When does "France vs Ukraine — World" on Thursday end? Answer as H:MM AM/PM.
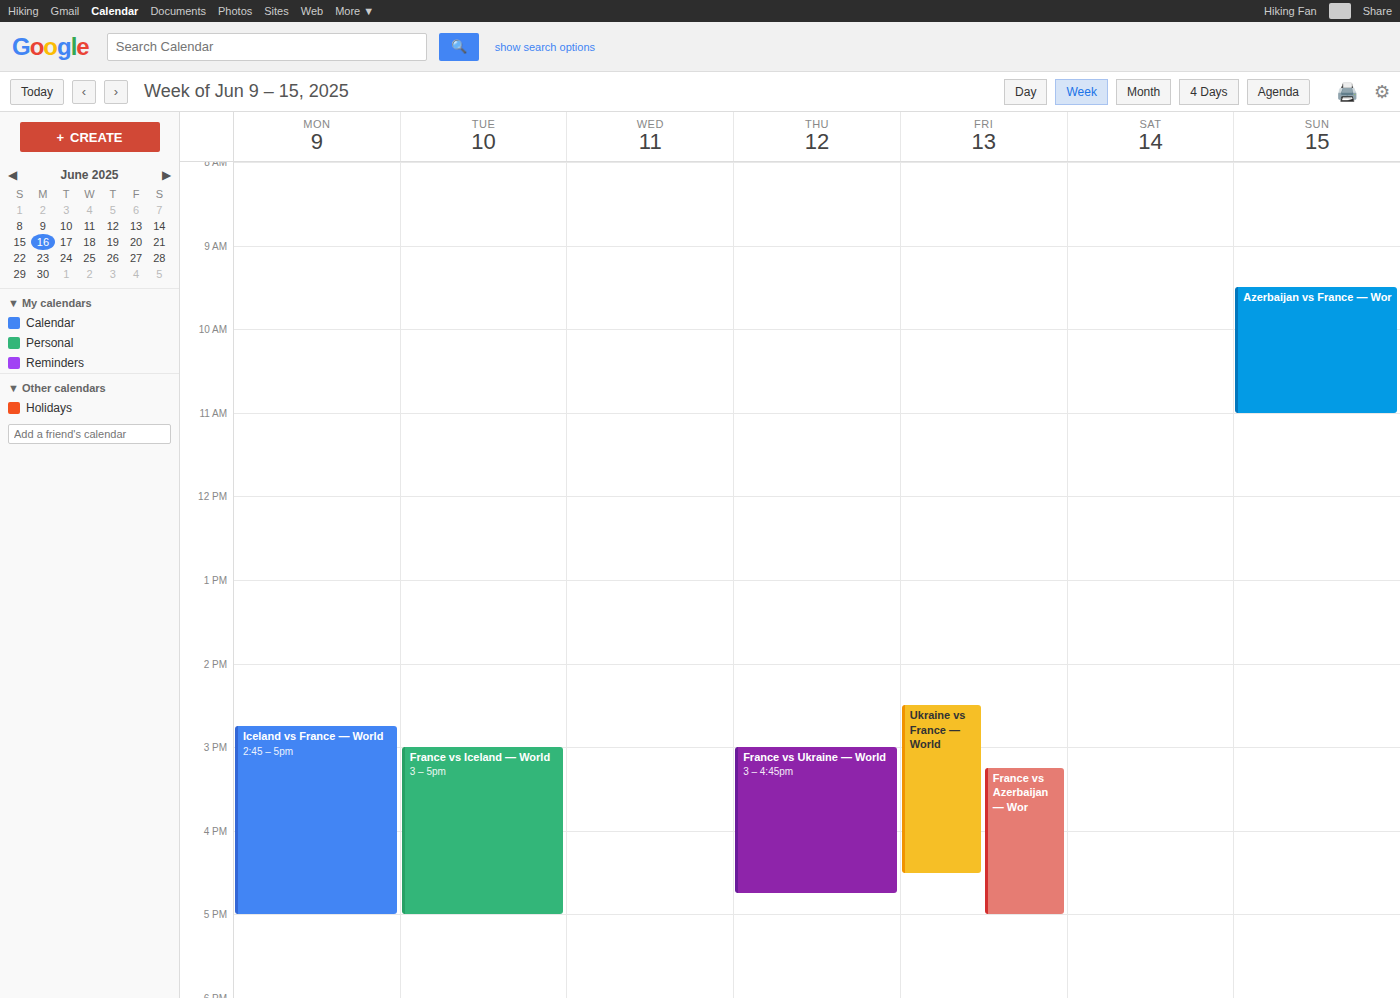
4:45 PM